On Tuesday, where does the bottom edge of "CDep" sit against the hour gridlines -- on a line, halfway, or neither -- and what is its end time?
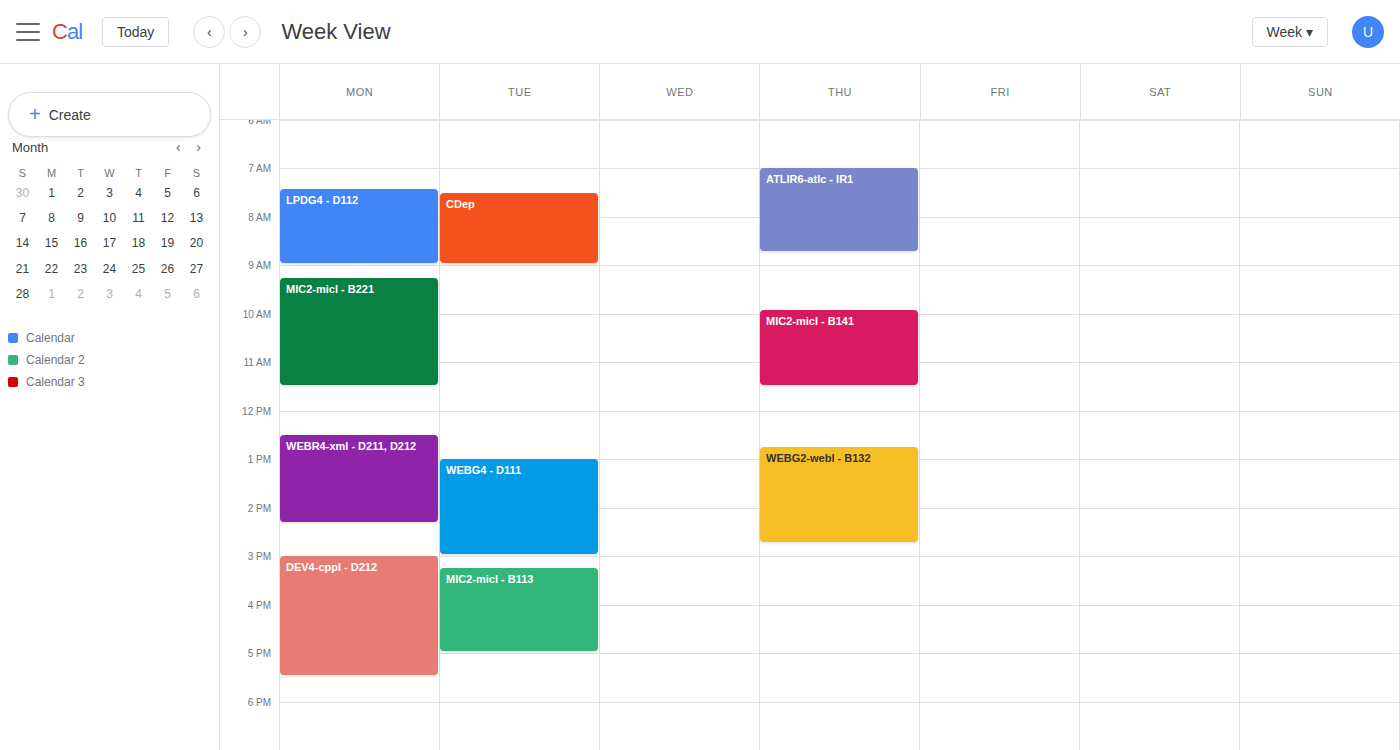
9:00 AM -- exactly on the 9 AM line.